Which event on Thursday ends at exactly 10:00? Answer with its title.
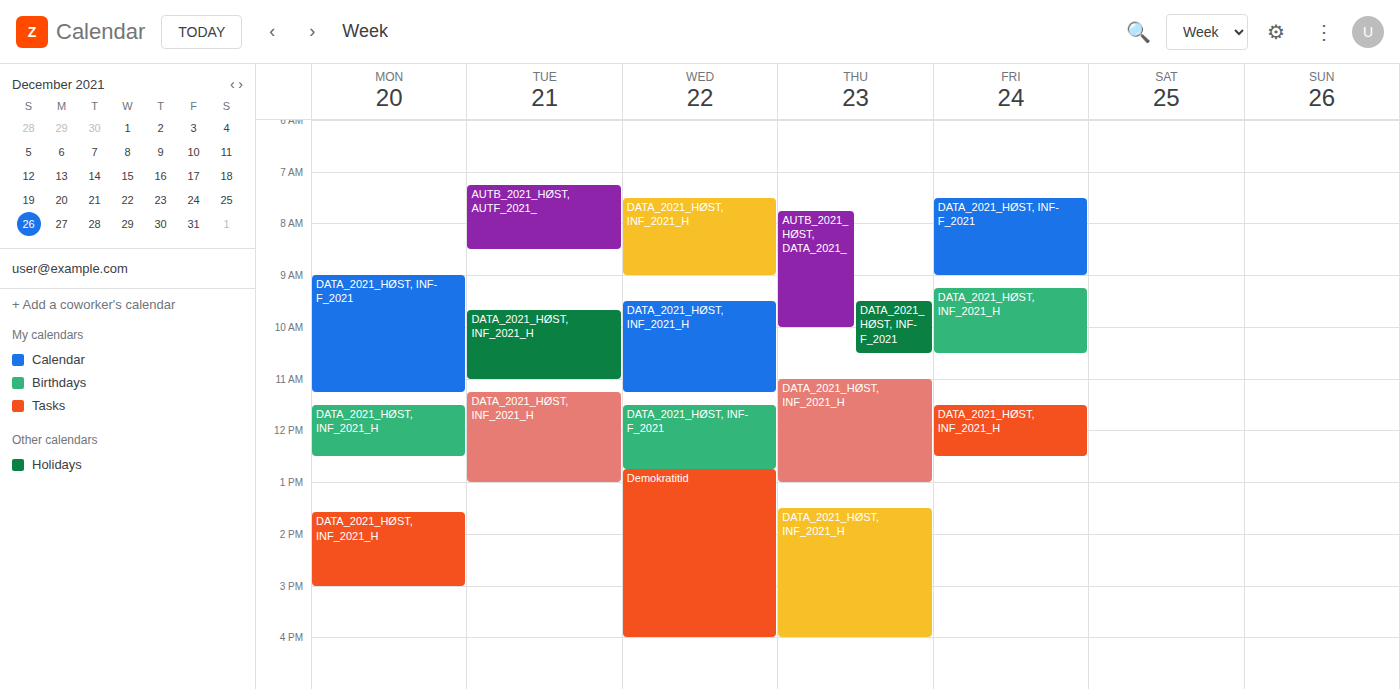
"AUTB_2021_HØST, DATA_2021_"